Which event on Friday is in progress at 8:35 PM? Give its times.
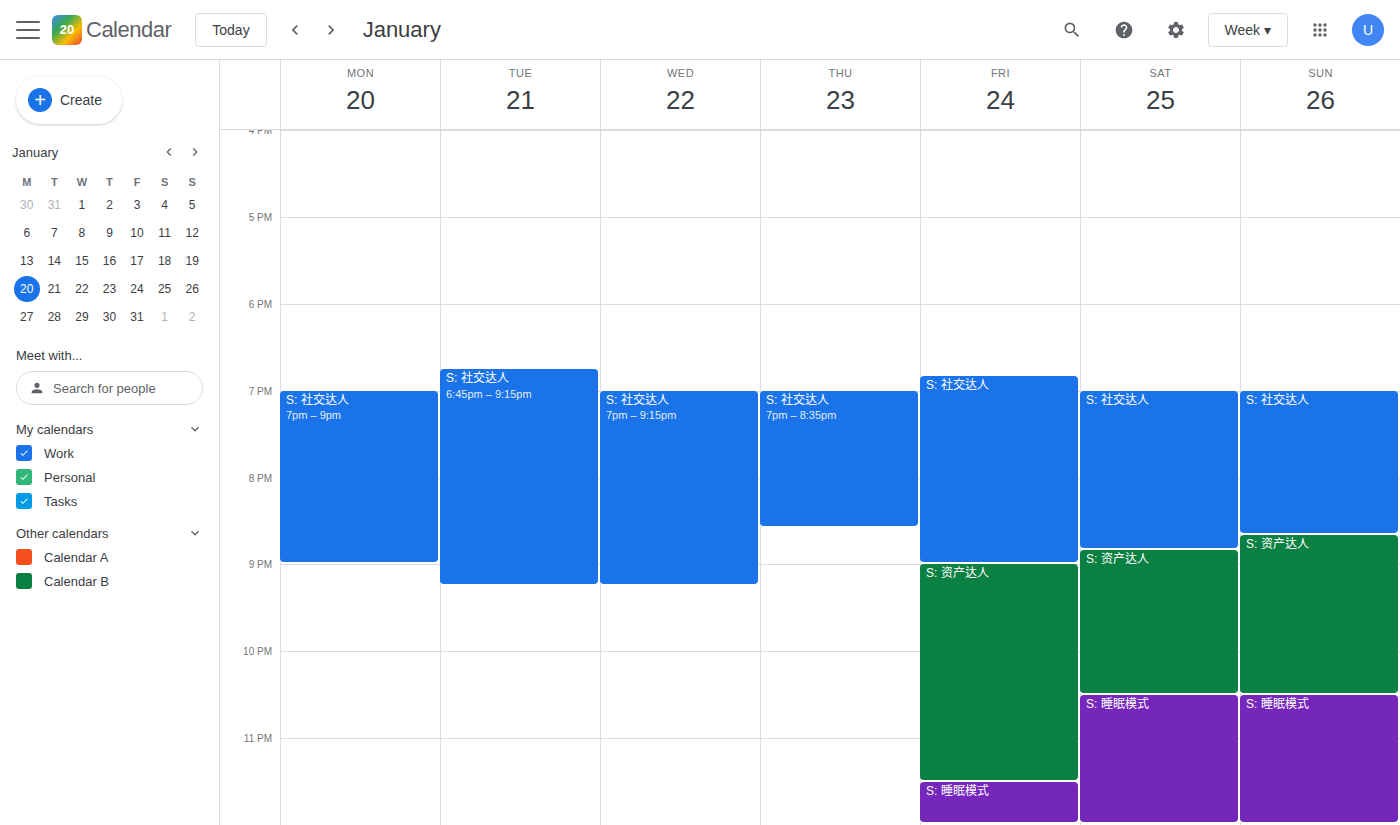
"S: 社交达人", 6:50 PM to 9:00 PM